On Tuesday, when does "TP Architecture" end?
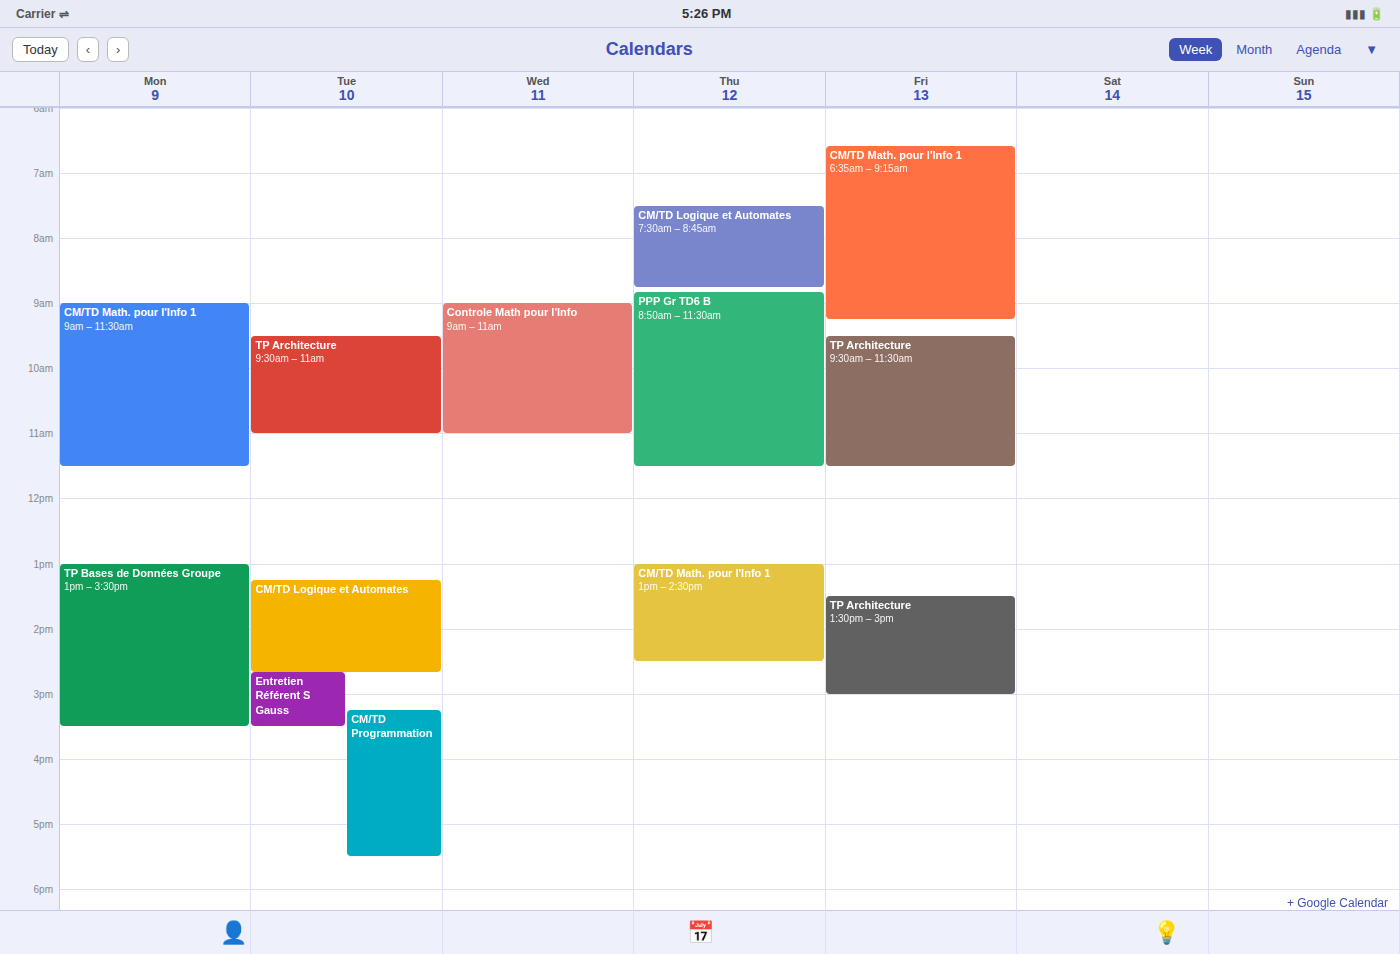
11:00 AM